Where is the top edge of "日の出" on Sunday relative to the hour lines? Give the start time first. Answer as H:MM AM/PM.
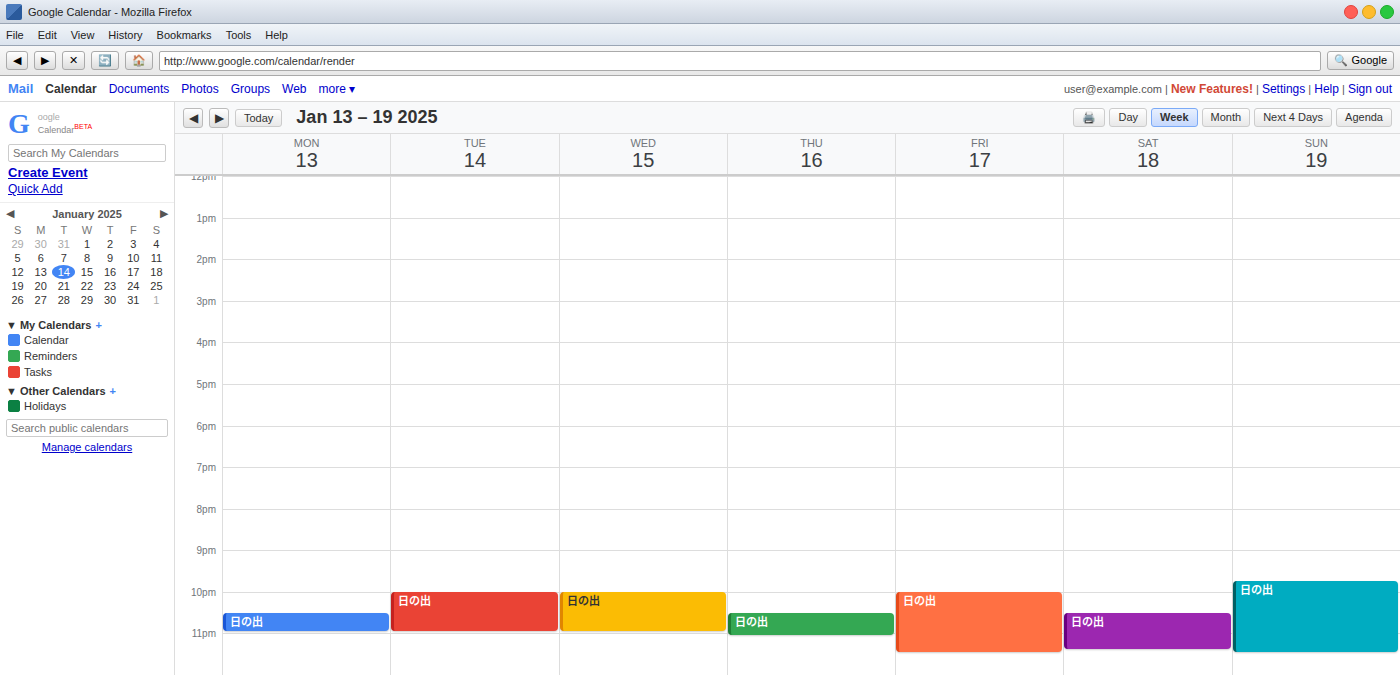
9:45 PM -- neither: three quarters of the way from the 9 PM line to the 10 PM line.